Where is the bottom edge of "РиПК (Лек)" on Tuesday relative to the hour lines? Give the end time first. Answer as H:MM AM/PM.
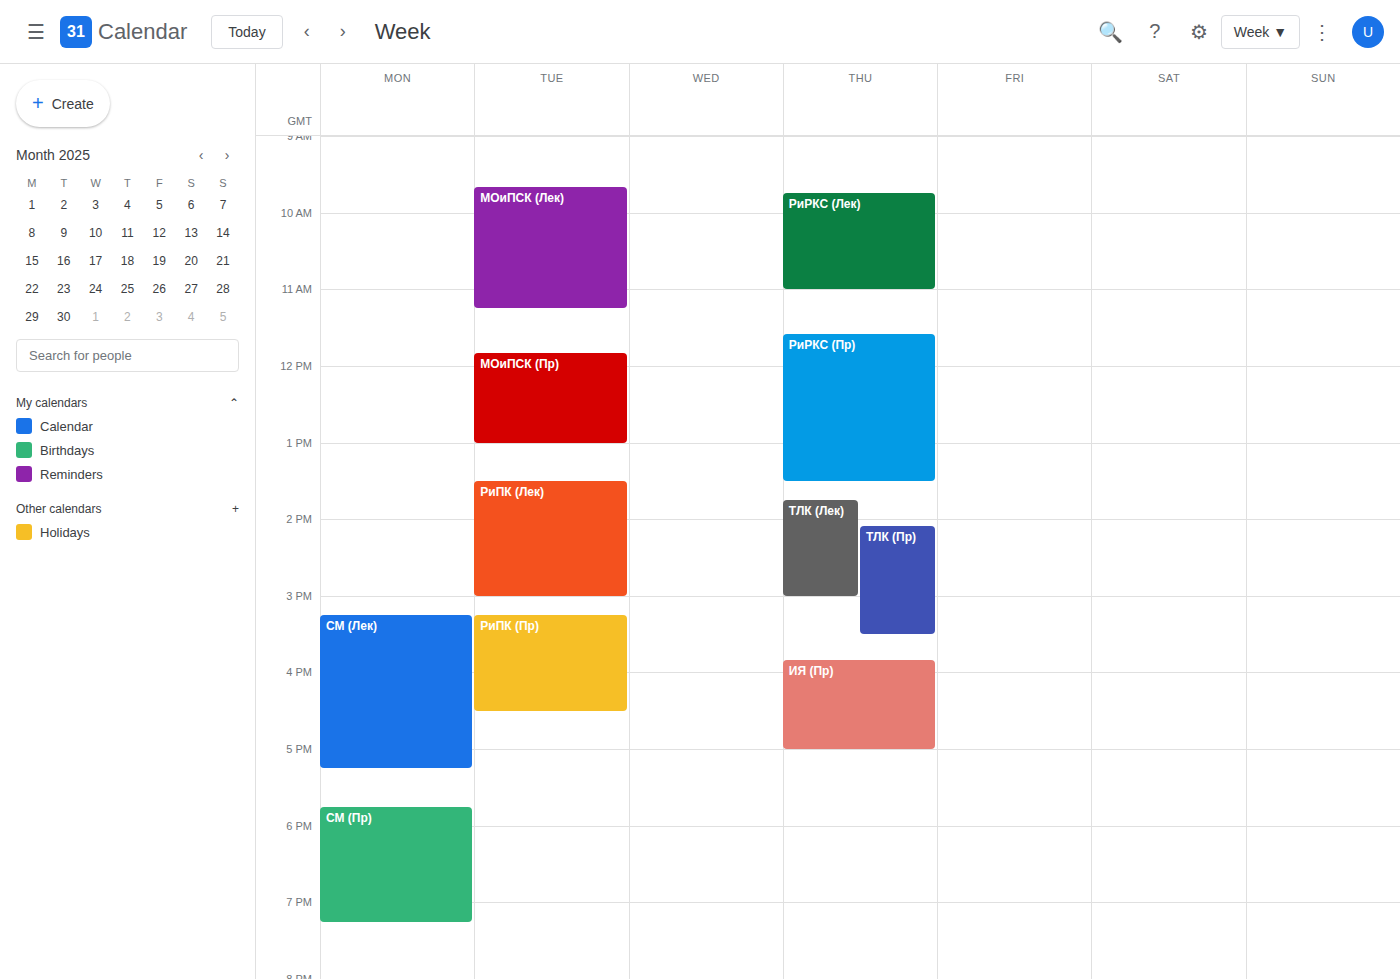
3:00 PM -- exactly on the 3 PM line.